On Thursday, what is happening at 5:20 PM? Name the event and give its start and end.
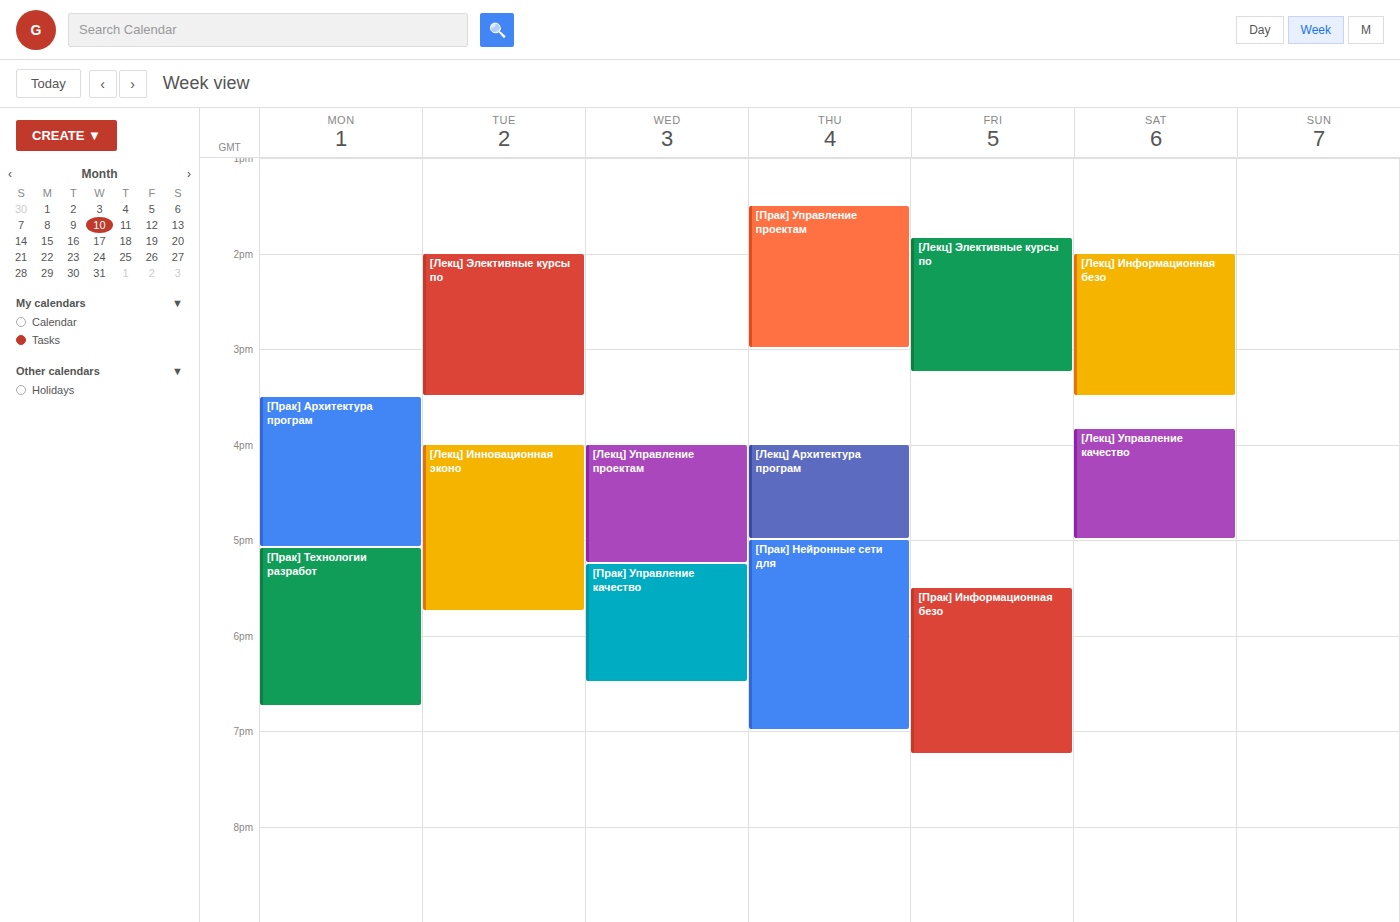
"[Прак] Нейронные сети для", 5:00 PM to 7:00 PM